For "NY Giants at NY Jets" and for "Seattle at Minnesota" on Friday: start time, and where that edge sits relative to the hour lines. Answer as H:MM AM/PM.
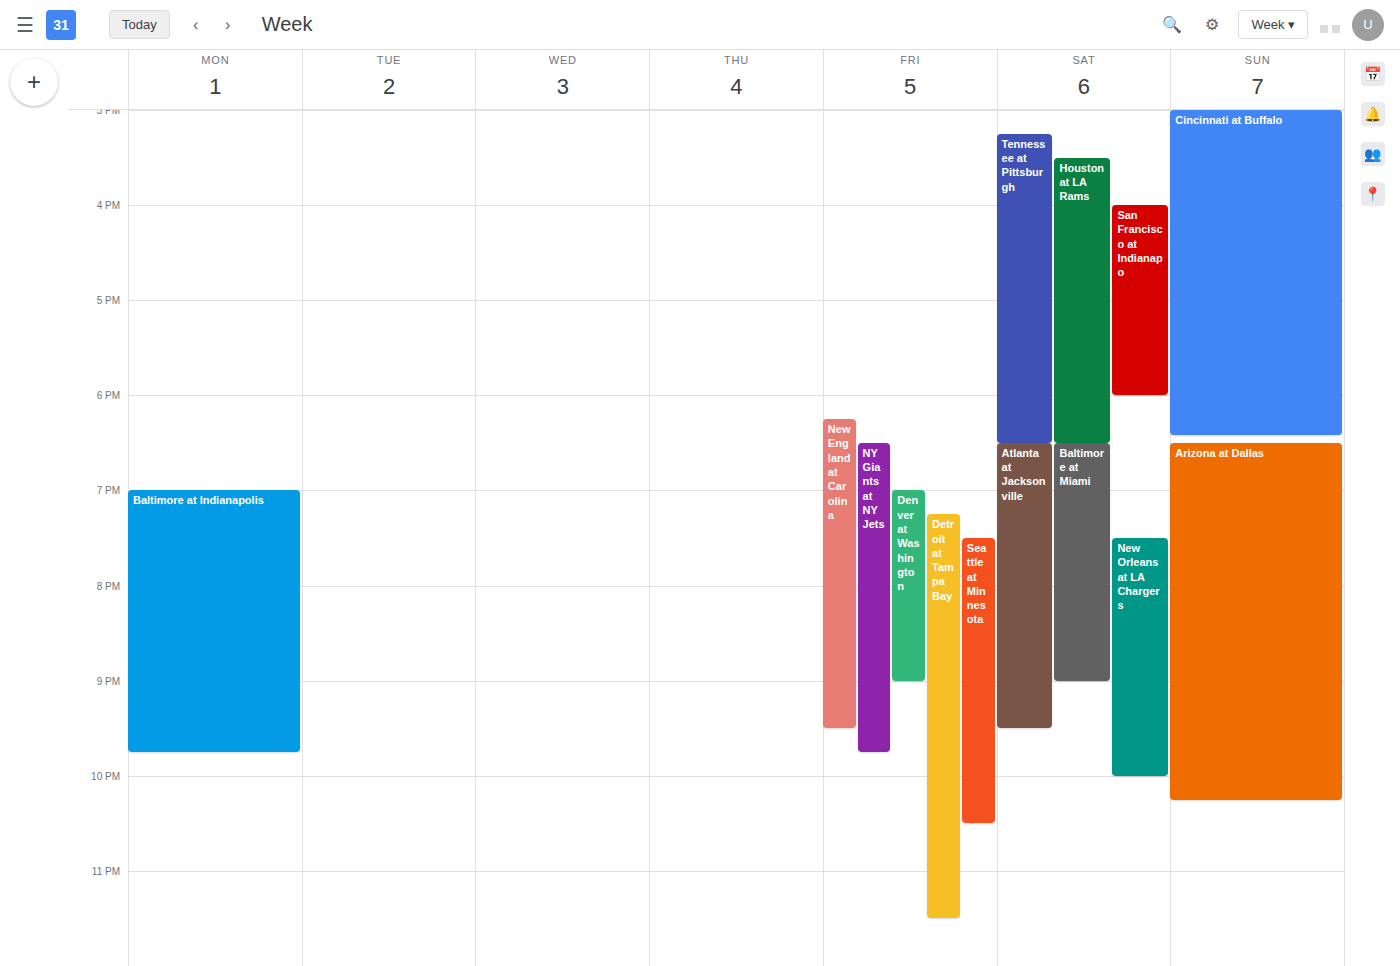
"NY Giants at NY Jets": 6:30 PM, halfway between the 6 PM and 7 PM lines. "Seattle at Minnesota": 7:30 PM, halfway between the 7 PM and 8 PM lines.